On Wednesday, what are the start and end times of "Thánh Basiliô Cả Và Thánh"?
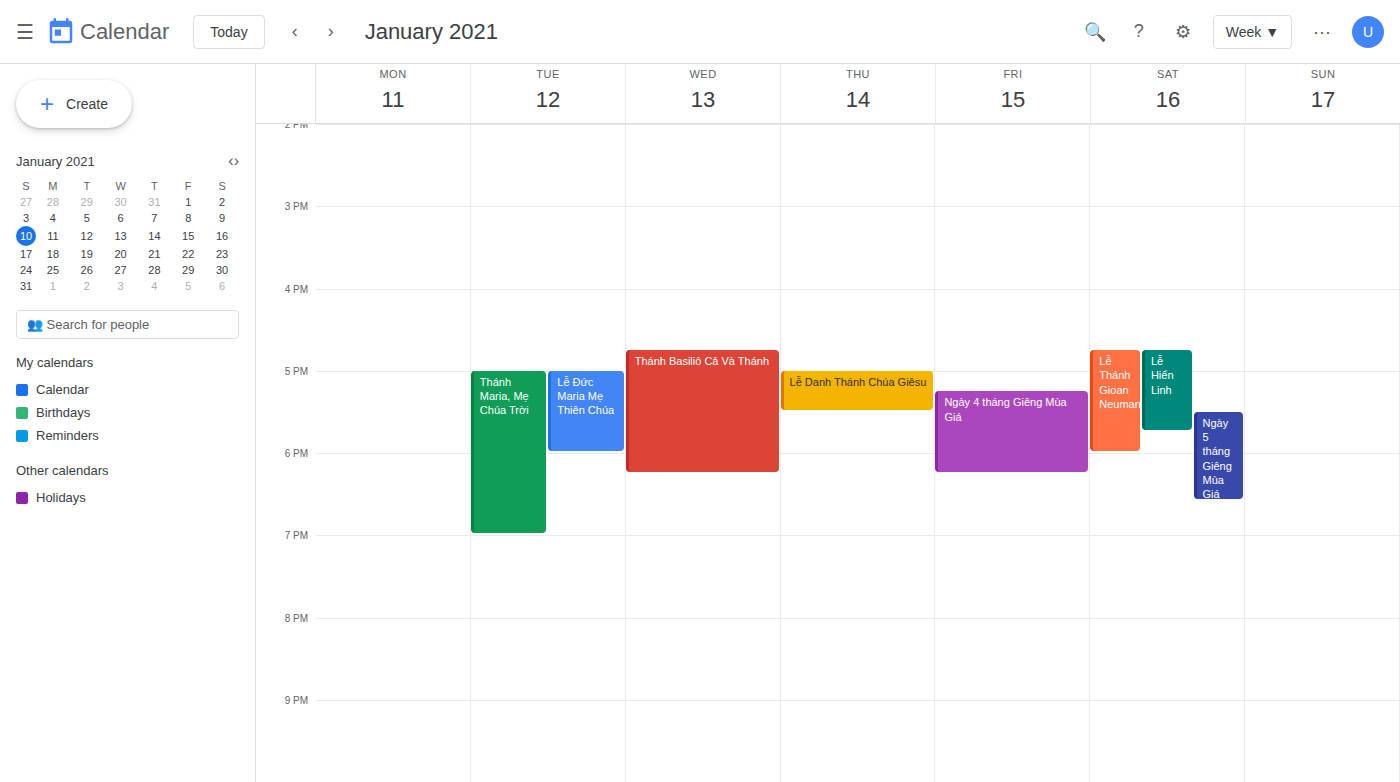
4:45 PM to 6:15 PM